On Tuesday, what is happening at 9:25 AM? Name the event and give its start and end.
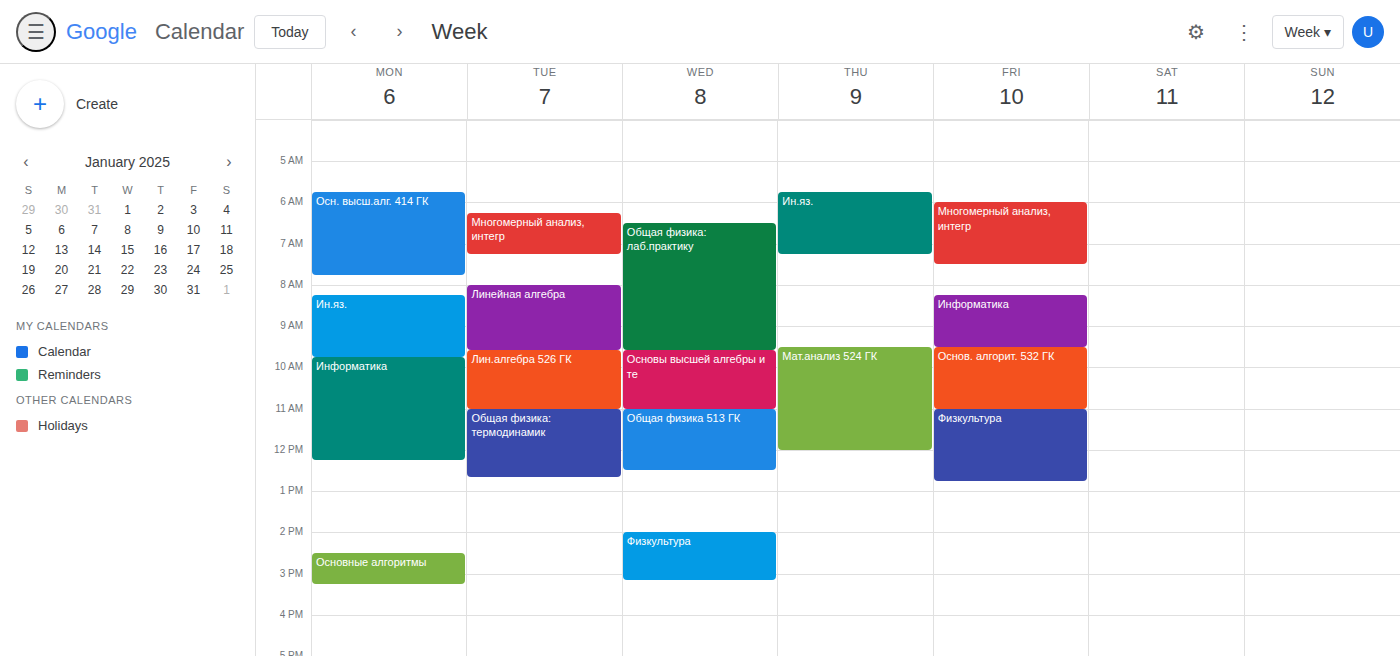
"Линейная алгебра", 8:00 AM to 9:35 AM